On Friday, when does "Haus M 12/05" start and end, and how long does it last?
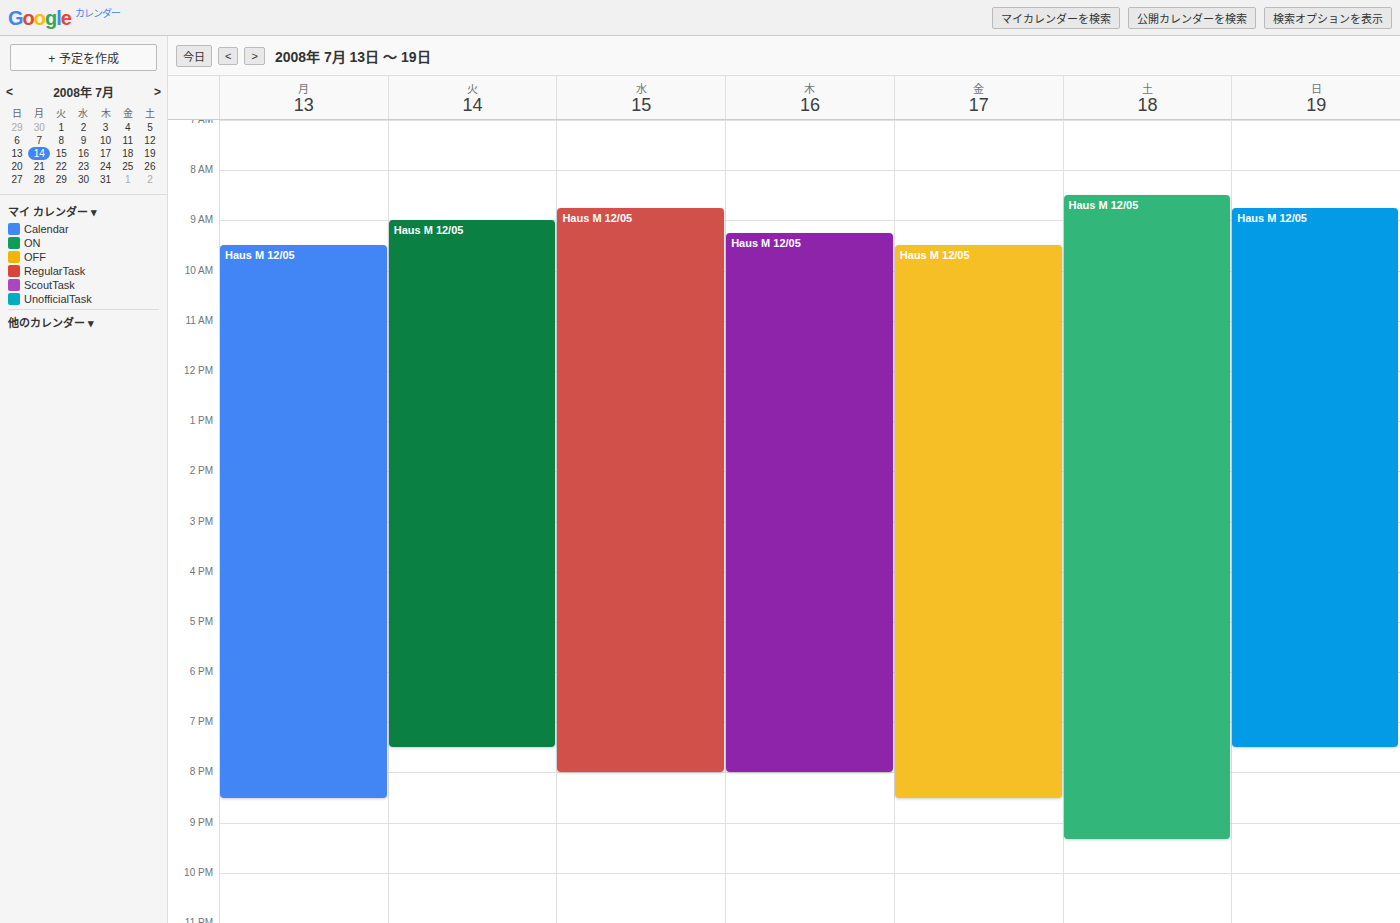
9:30 AM to 8:30 PM, 11 hours